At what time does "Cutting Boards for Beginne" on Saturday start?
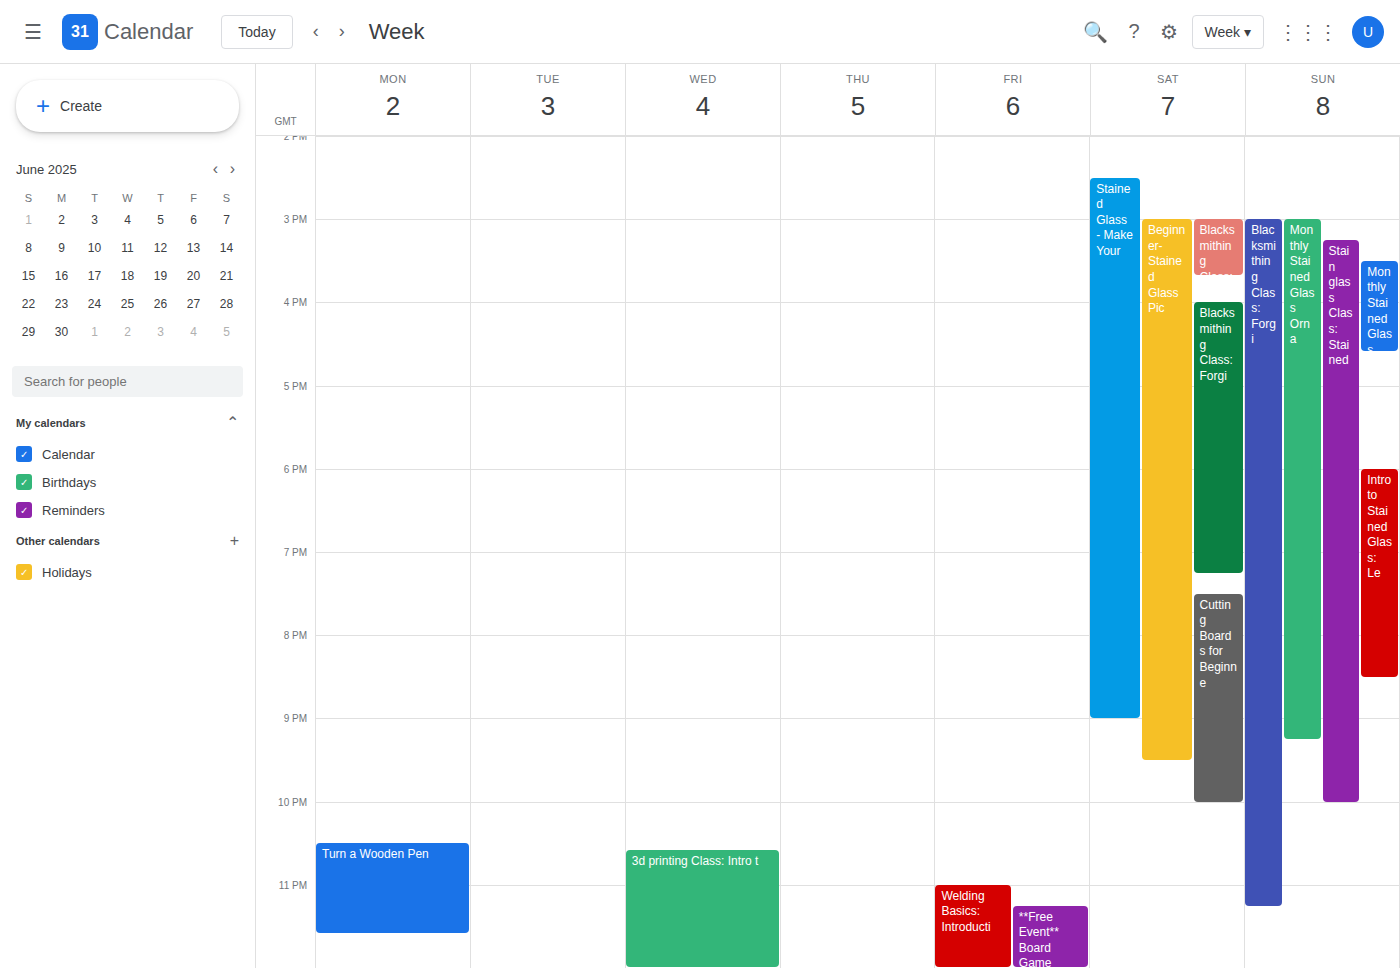
7:30 PM